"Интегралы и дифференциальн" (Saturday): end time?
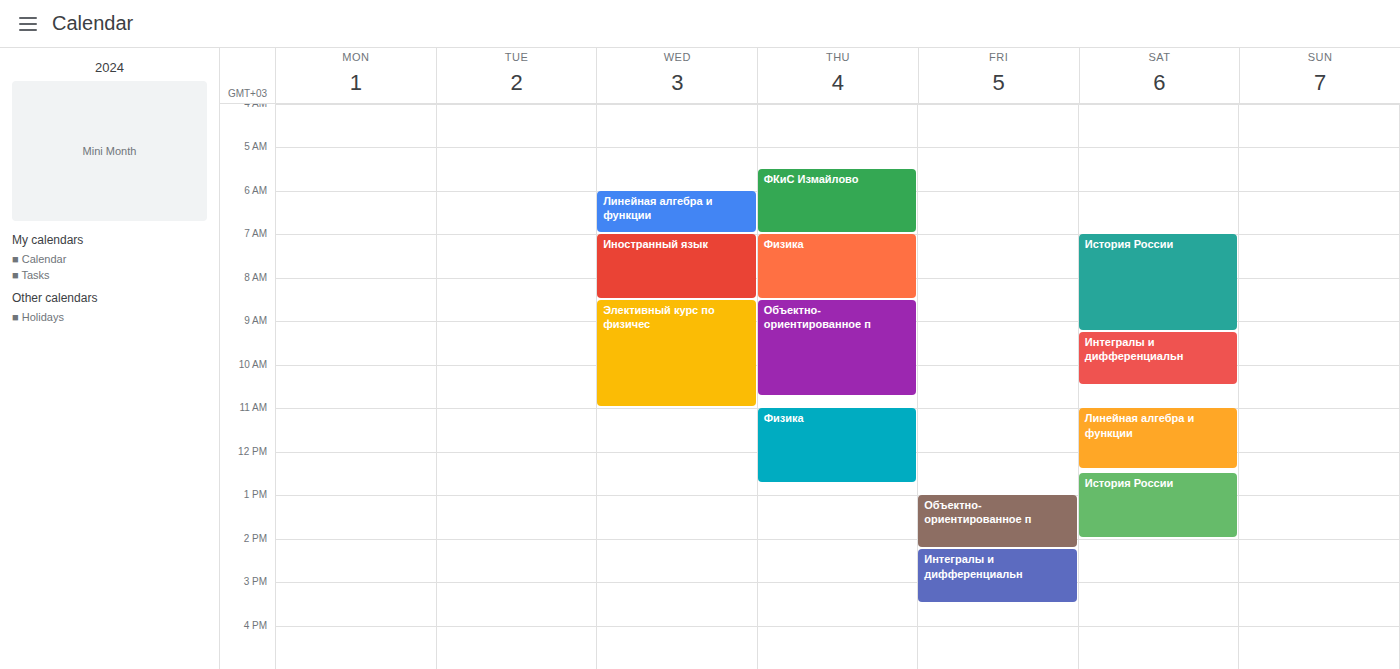
10:30 AM